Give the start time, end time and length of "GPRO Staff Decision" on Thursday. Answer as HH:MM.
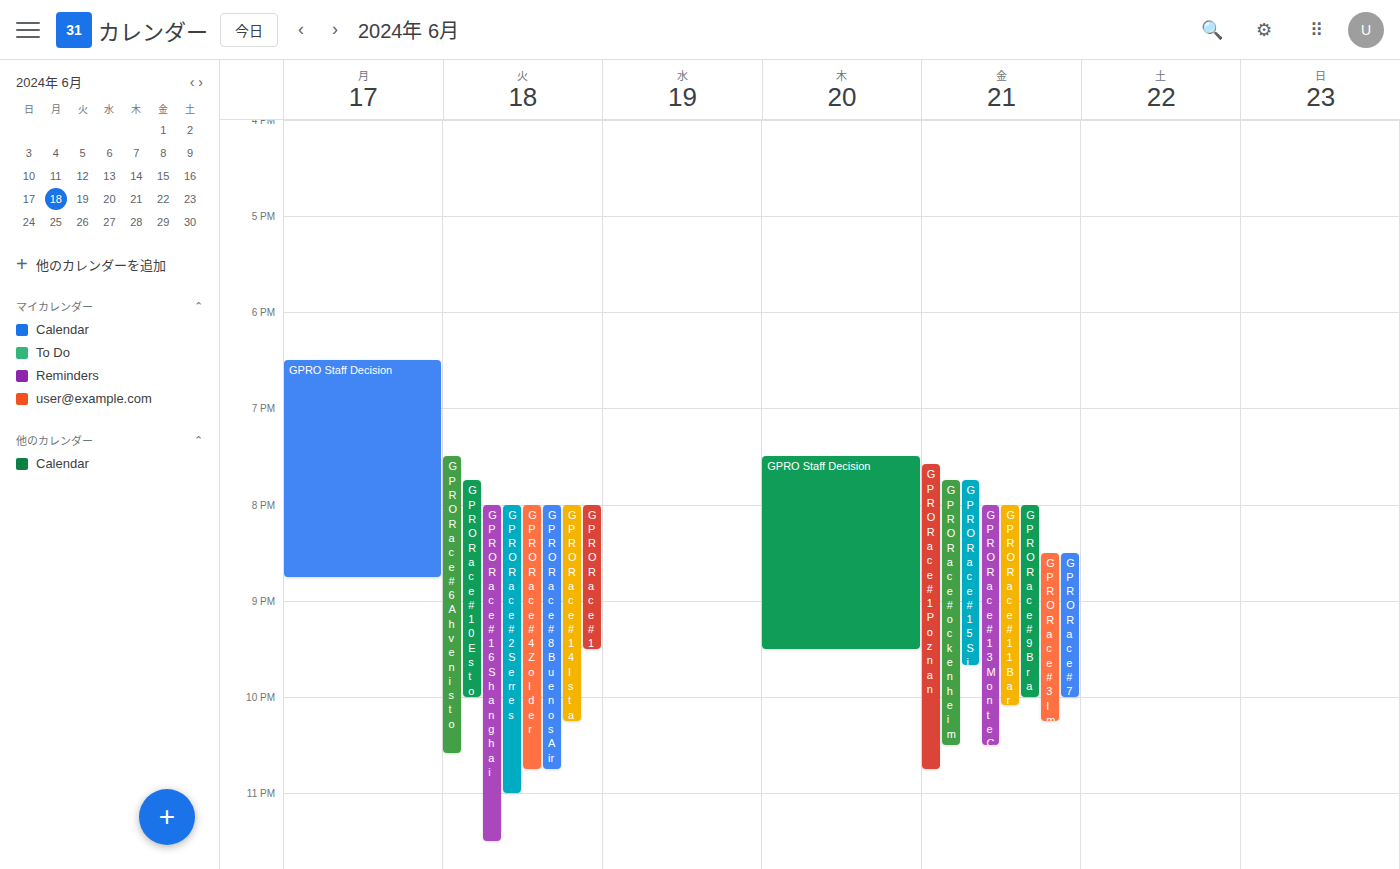
19:30 to 21:30, 2 hours